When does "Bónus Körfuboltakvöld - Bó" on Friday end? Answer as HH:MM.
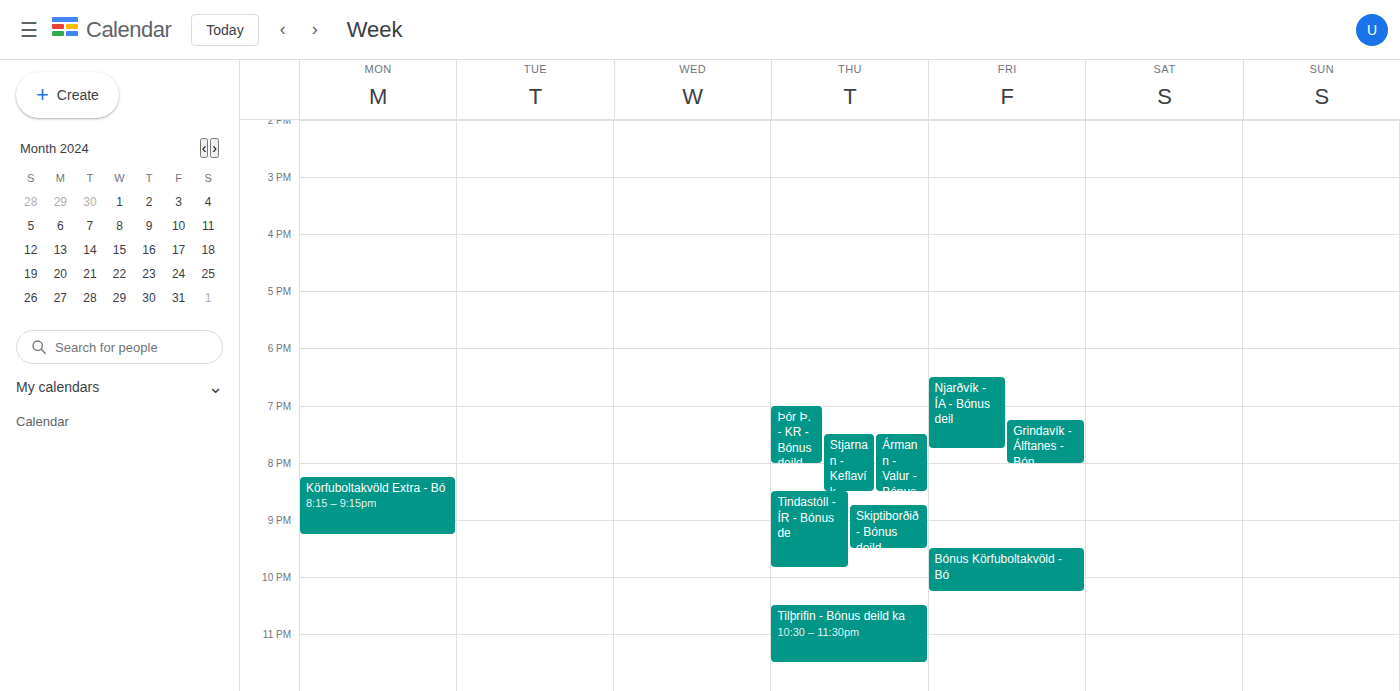
22:15